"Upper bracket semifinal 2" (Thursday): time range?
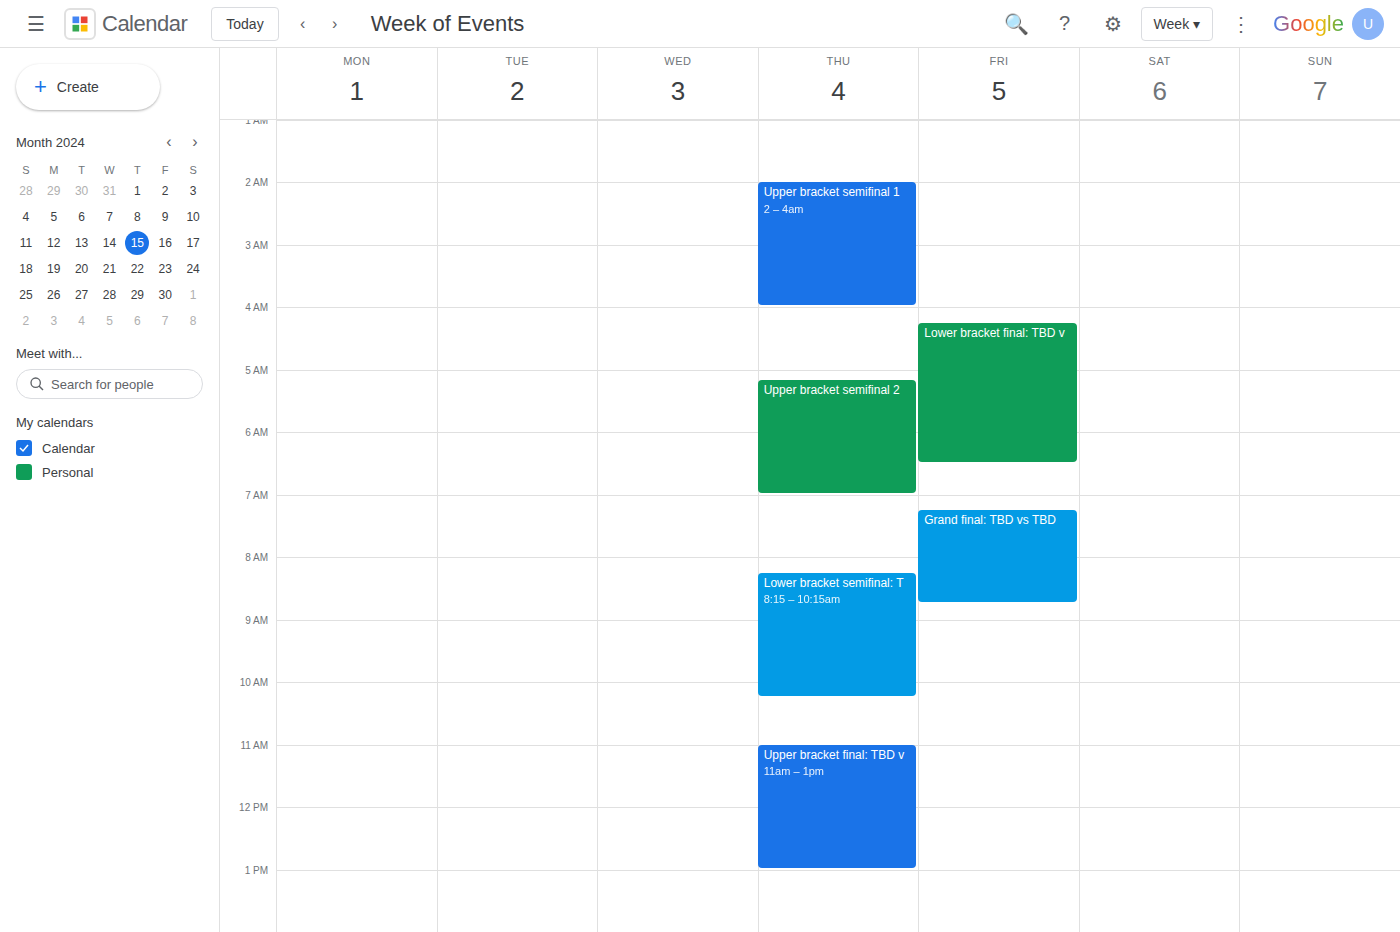
5:10 AM to 7:00 AM